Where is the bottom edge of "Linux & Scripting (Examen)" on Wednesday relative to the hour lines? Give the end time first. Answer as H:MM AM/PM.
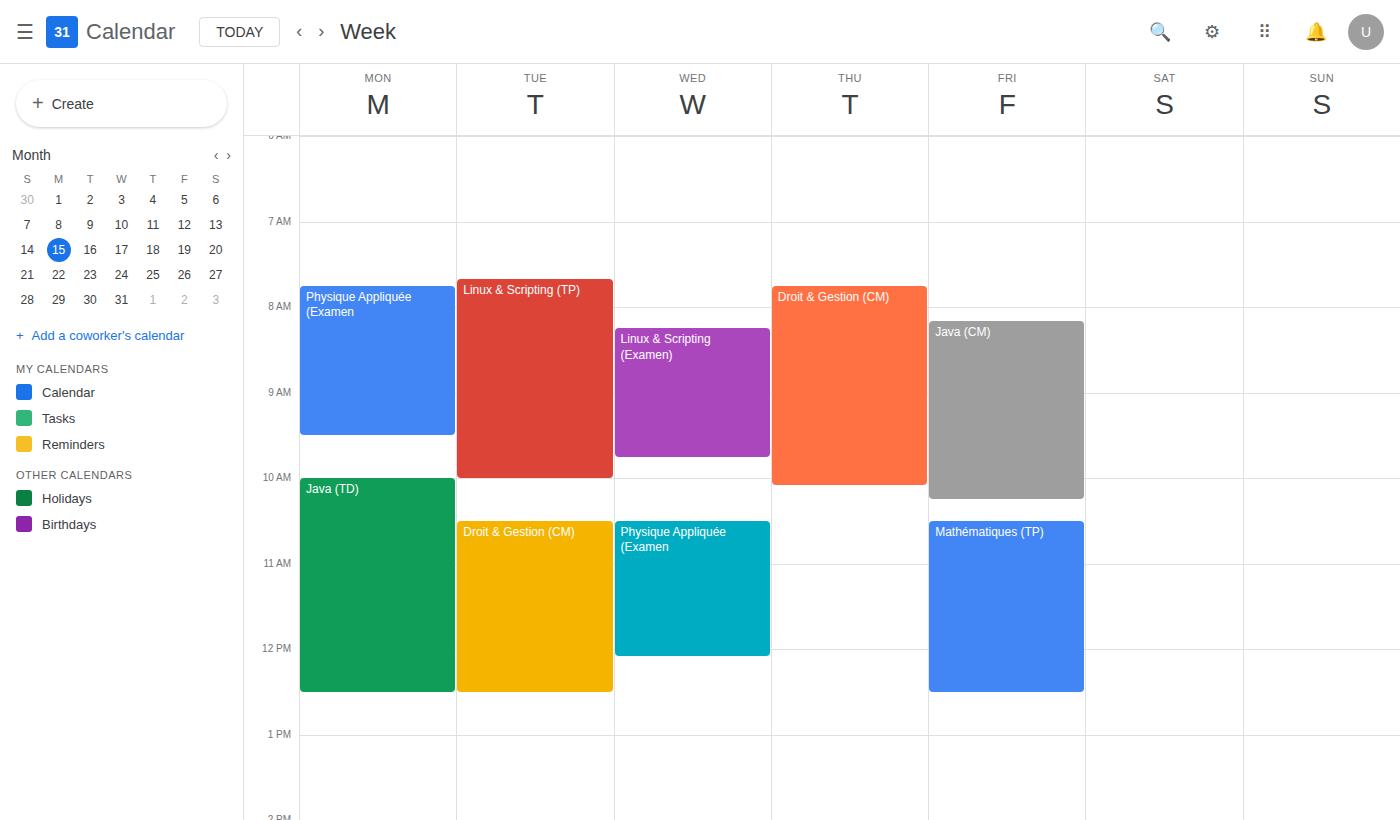
9:45 AM -- neither: three quarters of the way from the 9 AM line to the 10 AM line.